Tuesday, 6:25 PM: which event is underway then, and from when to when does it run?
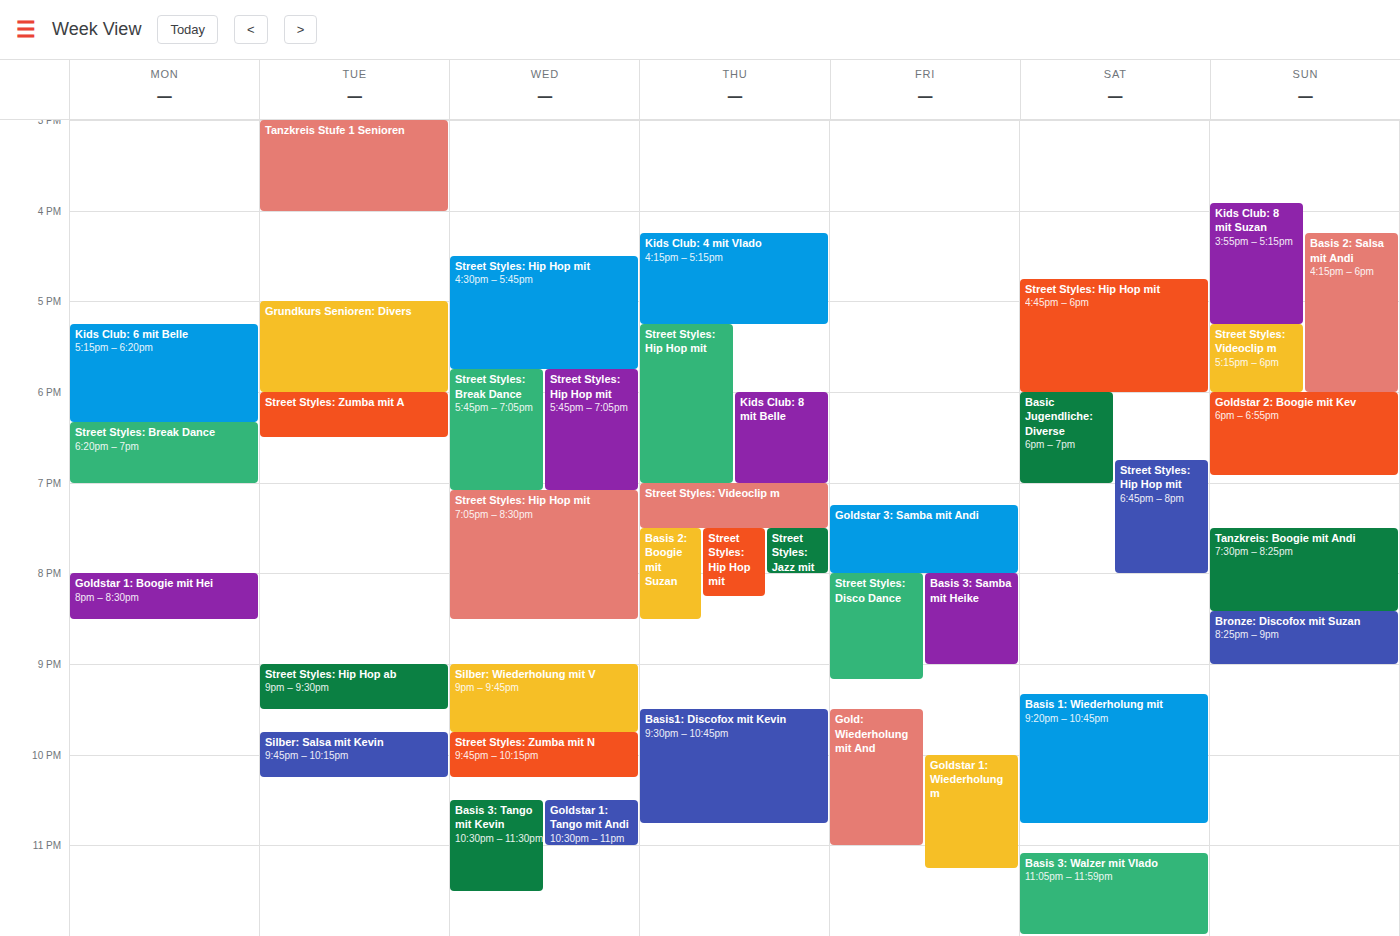
"Street Styles: Zumba mit A", 6:00 PM to 6:30 PM